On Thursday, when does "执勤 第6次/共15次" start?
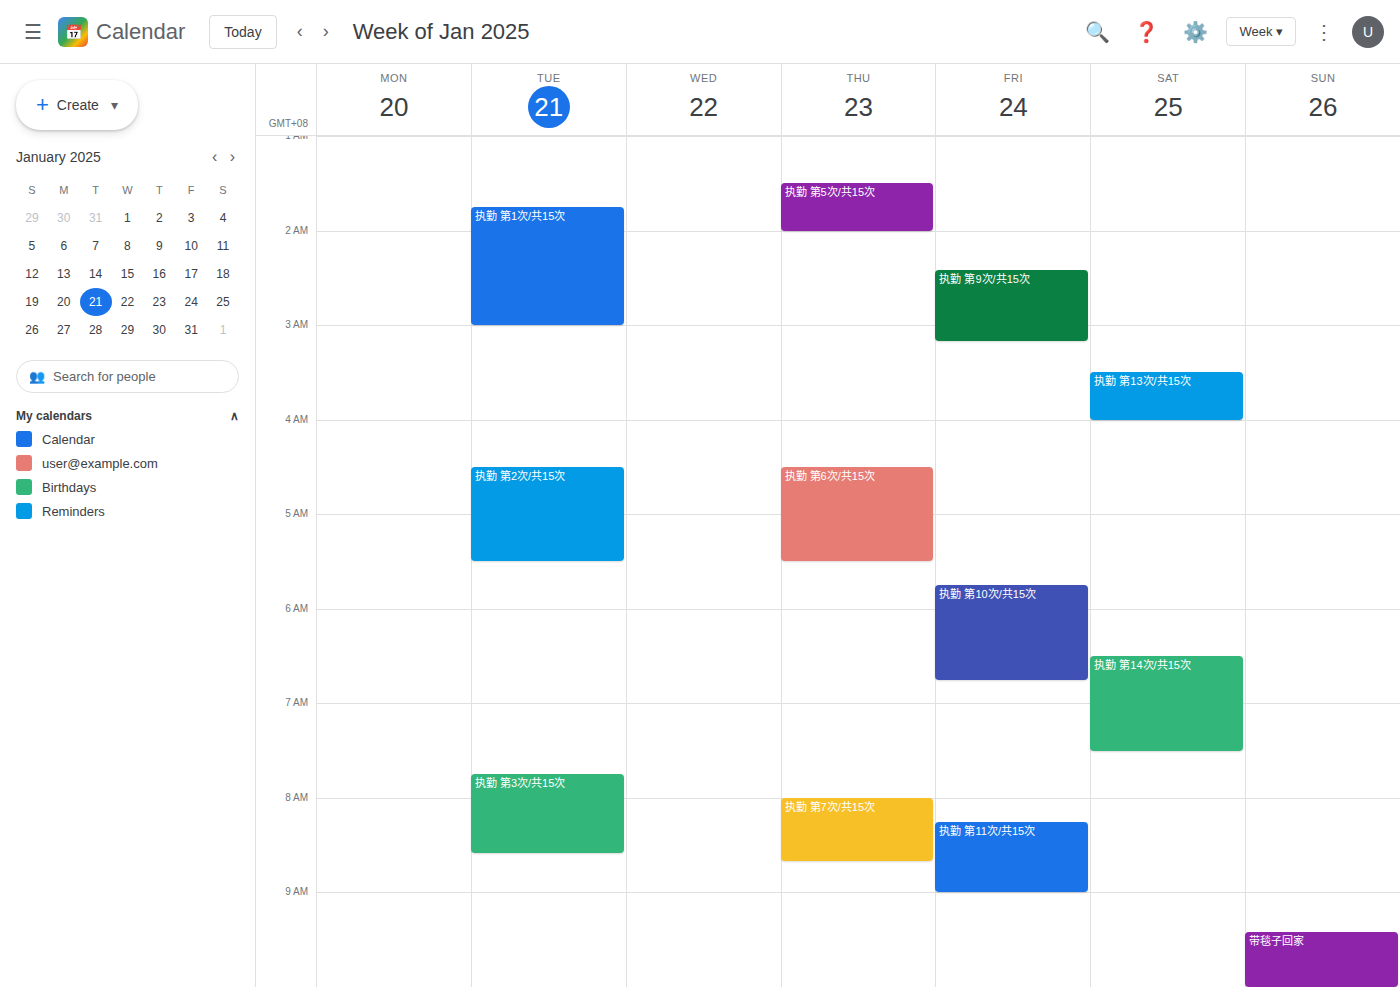
4:30 AM